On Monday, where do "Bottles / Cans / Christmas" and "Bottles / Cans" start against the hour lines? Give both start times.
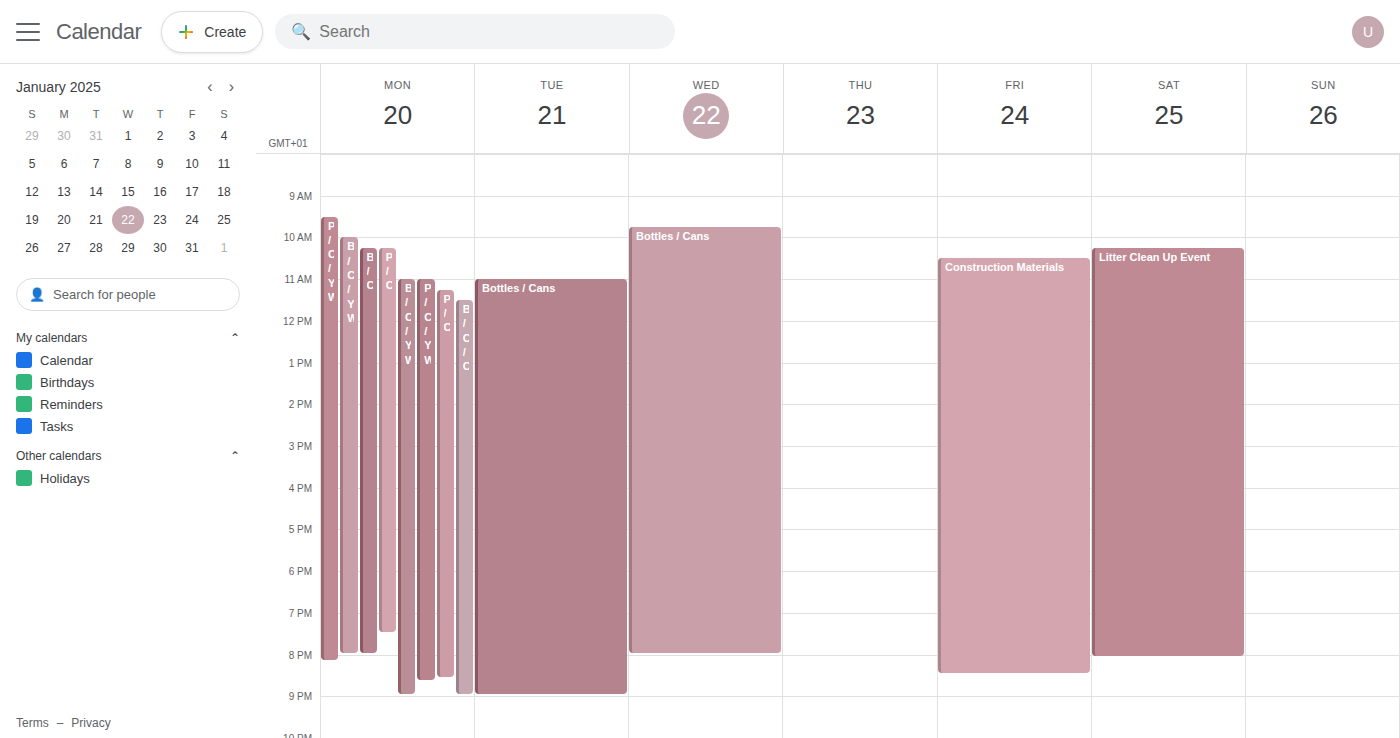
"Bottles / Cans / Christmas": 11:30 AM, halfway between the 11 AM and 12 PM lines. "Bottles / Cans": 10:15 AM, neither: a quarter of the way from the 10 AM line to the 11 AM line.